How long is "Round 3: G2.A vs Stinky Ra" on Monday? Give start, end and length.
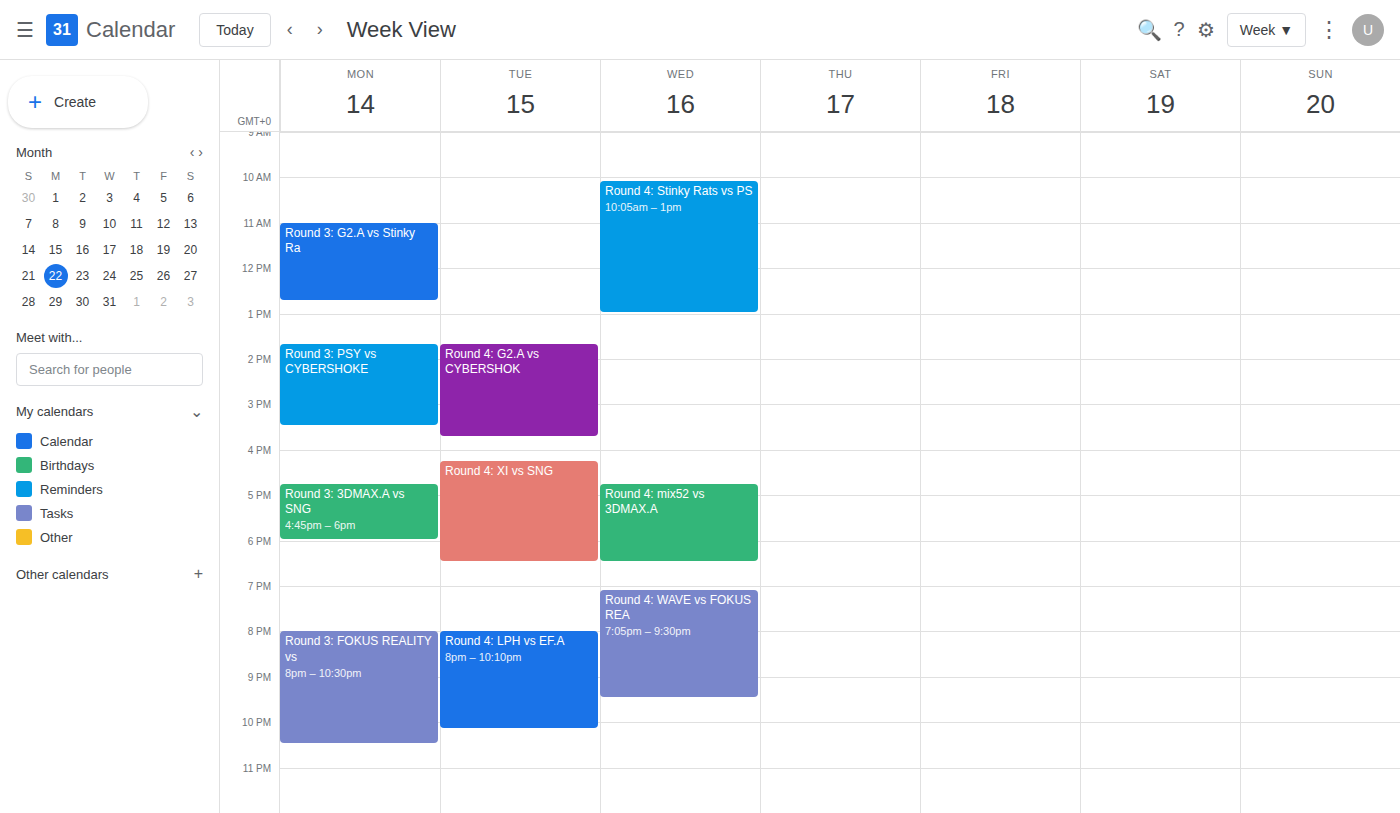
11:00 AM to 12:45 PM, 1 hour 45 minutes